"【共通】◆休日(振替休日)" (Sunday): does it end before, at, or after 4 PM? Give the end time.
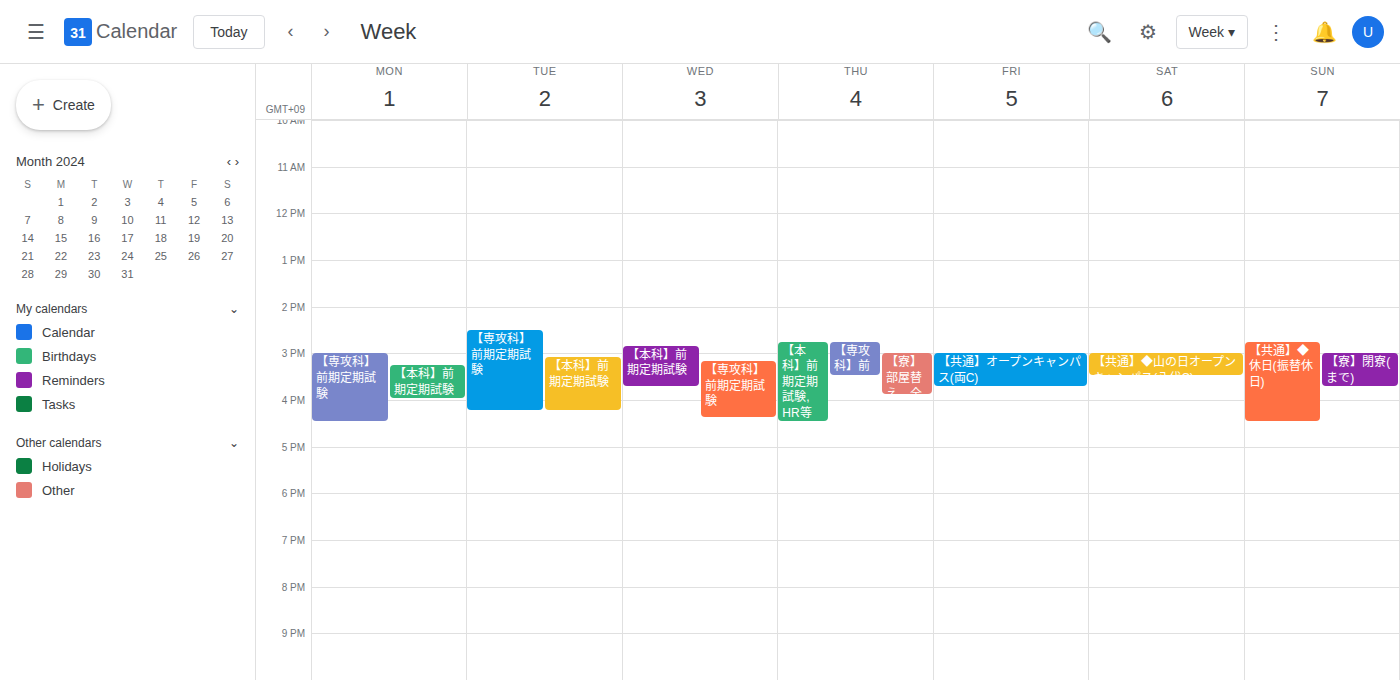
4:30 PM -- after 4 PM, 30 minutes below the 4 PM line.